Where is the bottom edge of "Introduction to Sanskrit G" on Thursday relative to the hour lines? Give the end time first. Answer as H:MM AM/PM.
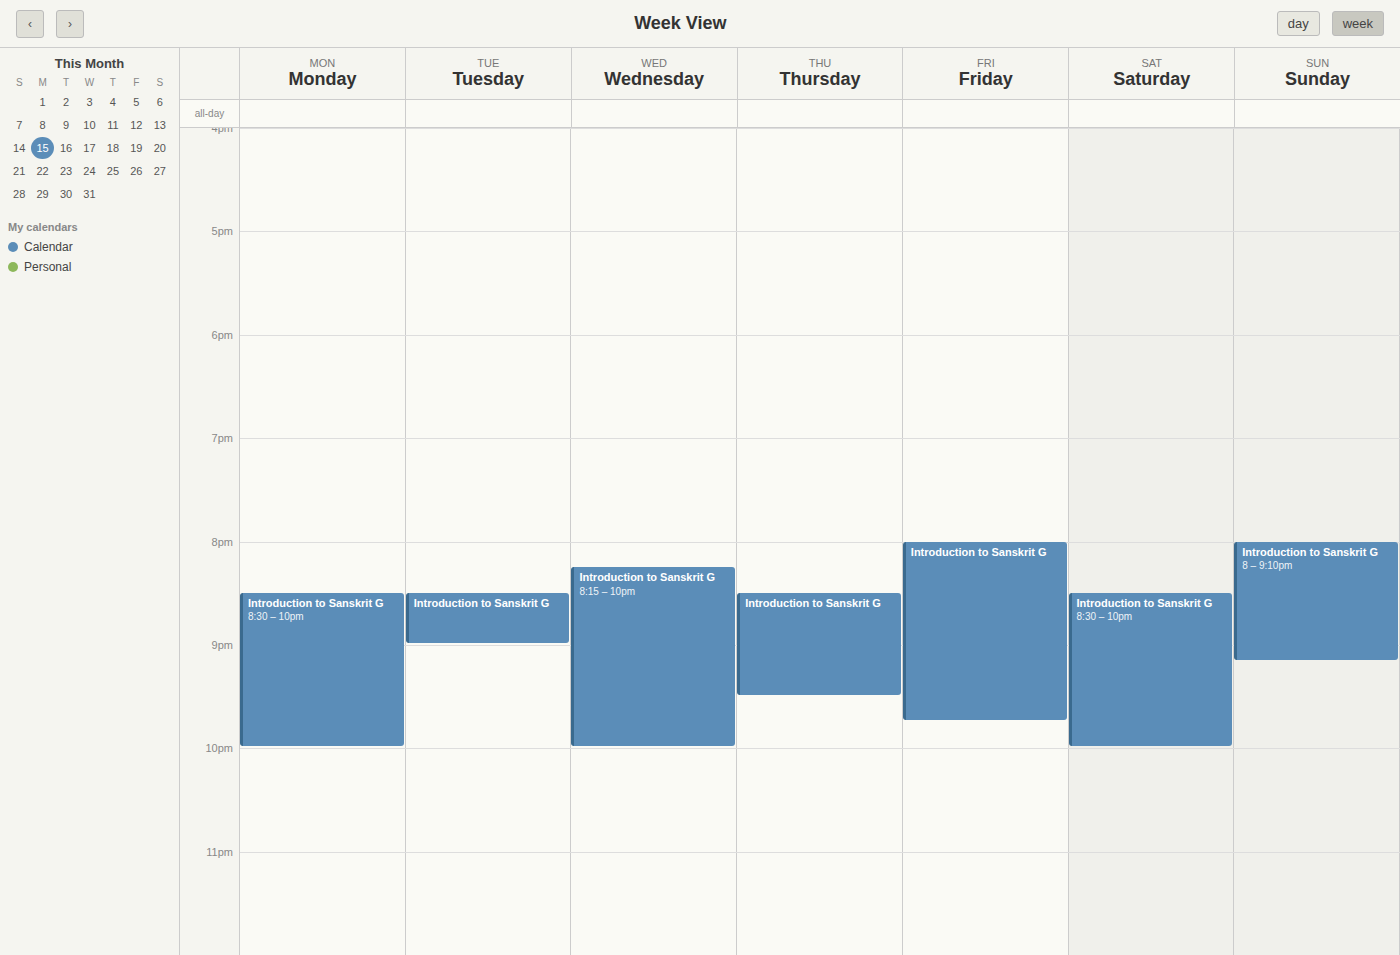
9:30 PM -- halfway between the 9 PM and 10 PM lines.